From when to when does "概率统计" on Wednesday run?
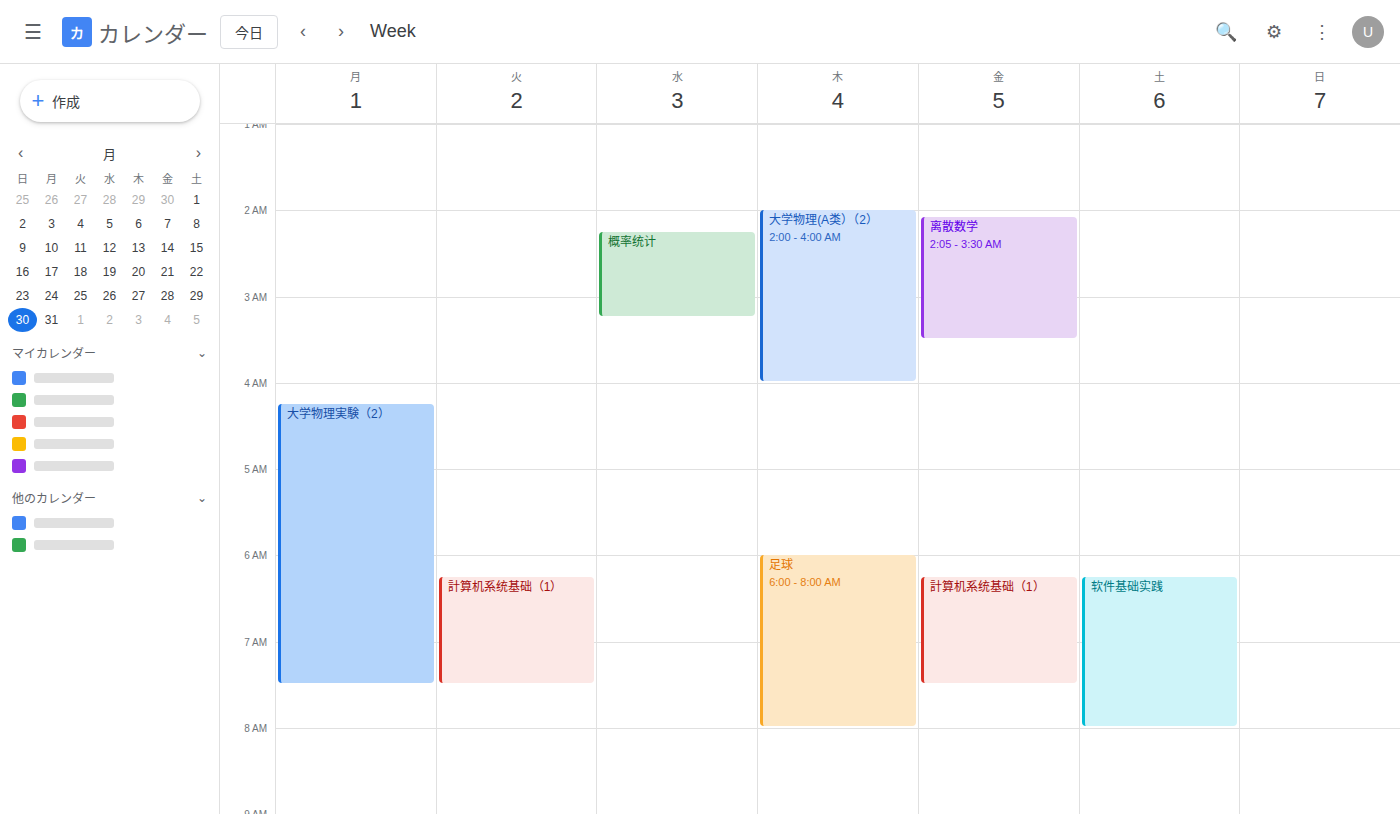
2:15 AM to 3:15 AM